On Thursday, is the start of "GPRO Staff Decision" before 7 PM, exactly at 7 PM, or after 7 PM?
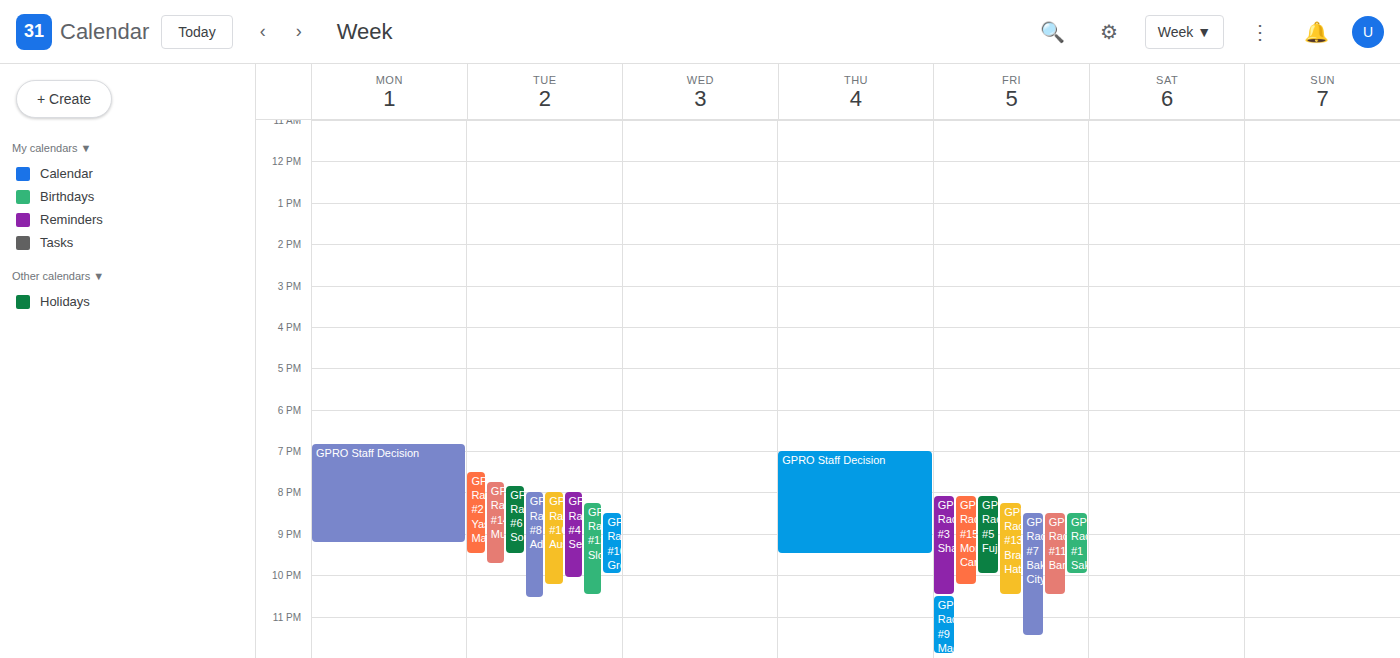
7:00 PM -- exactly at 7 PM, on the 7 PM line.